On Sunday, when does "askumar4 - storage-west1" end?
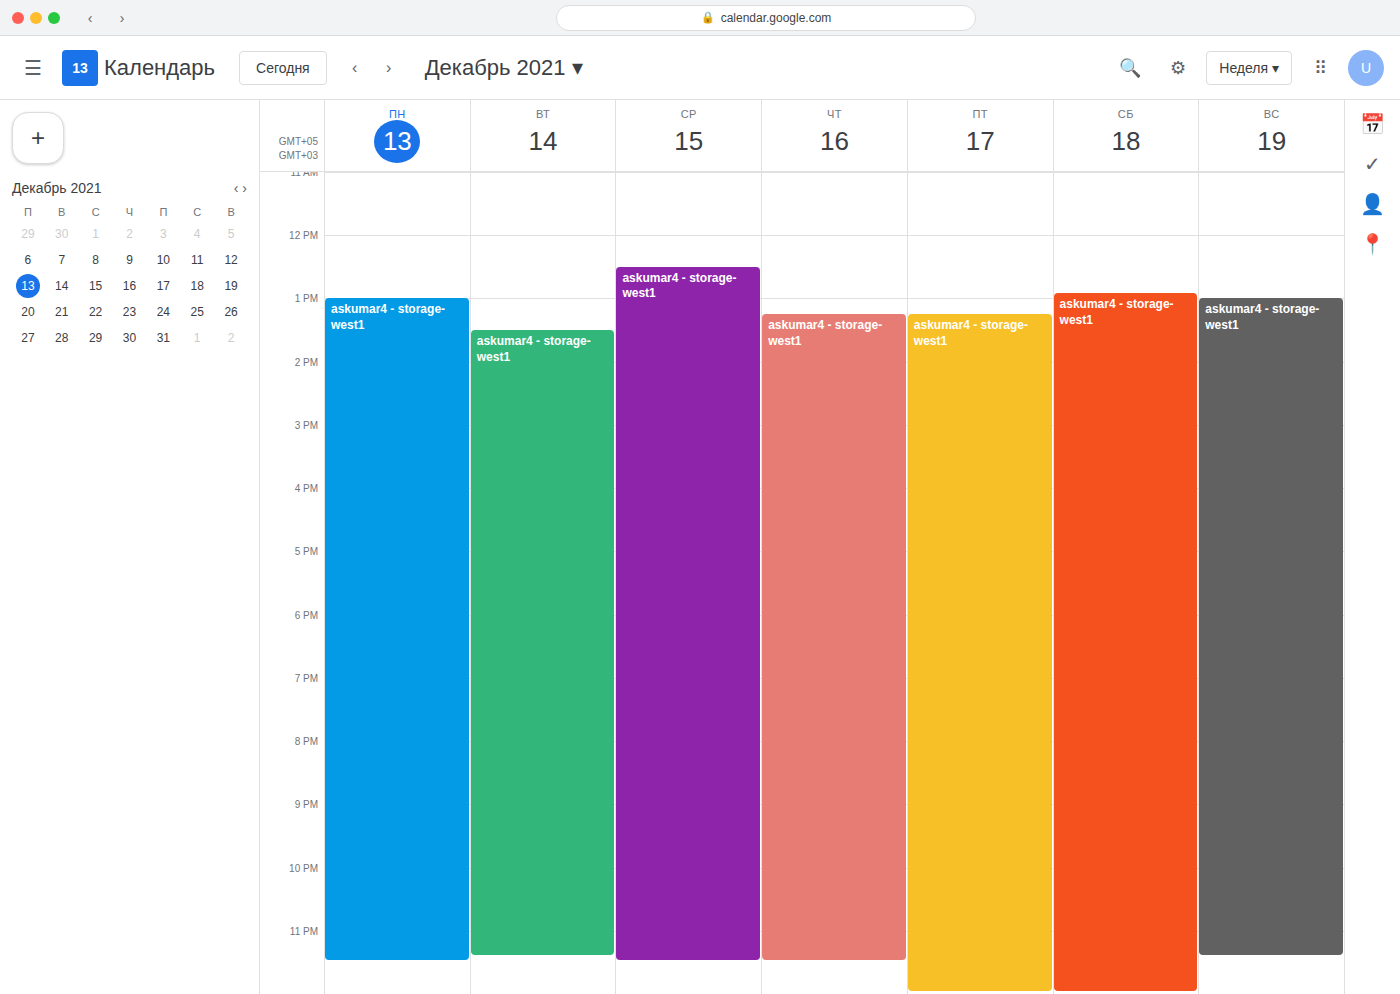
11:25 PM